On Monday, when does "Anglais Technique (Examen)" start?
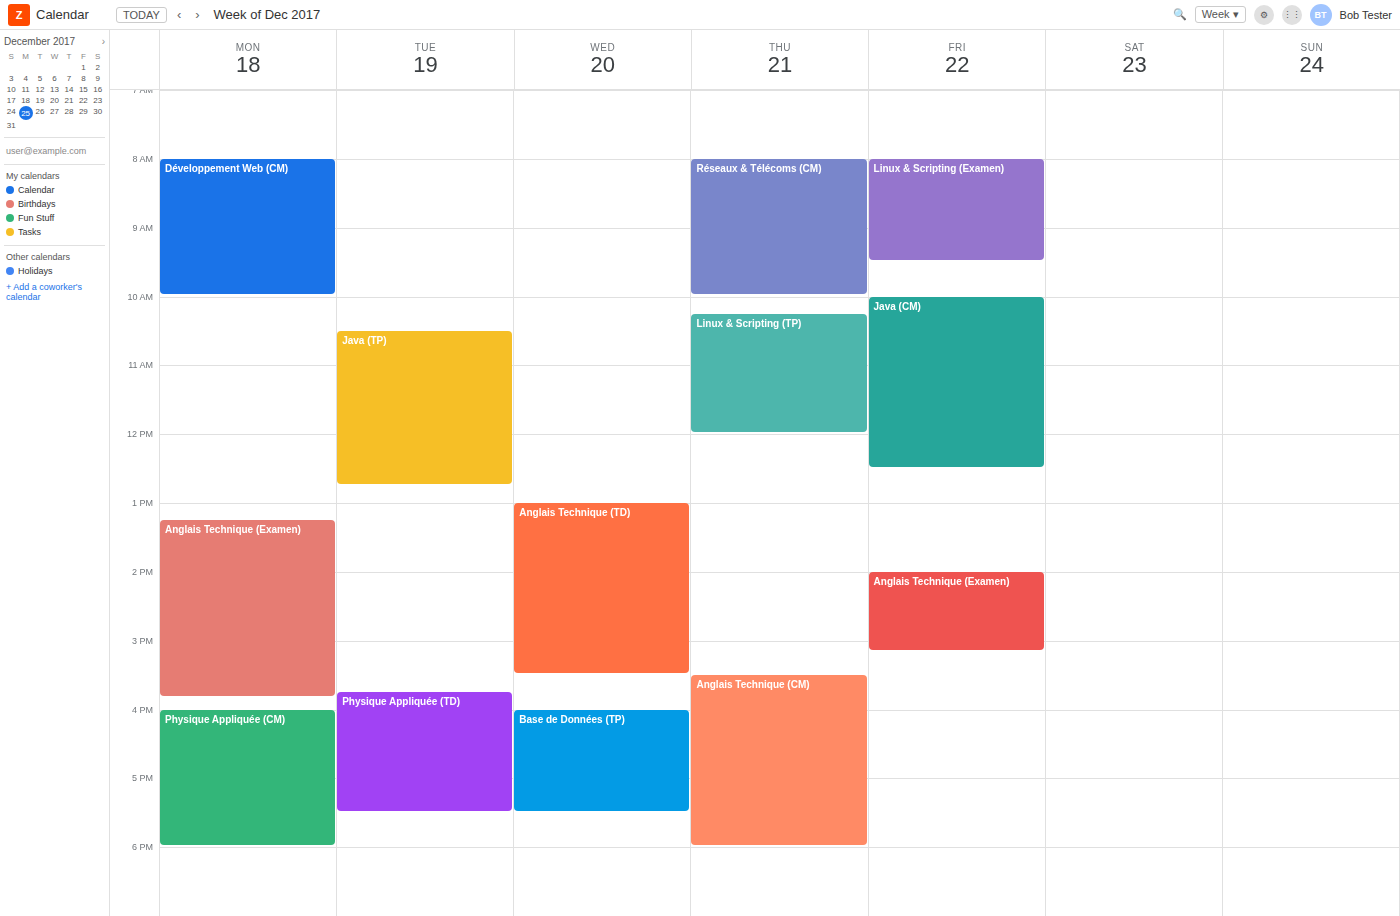
1:15 PM